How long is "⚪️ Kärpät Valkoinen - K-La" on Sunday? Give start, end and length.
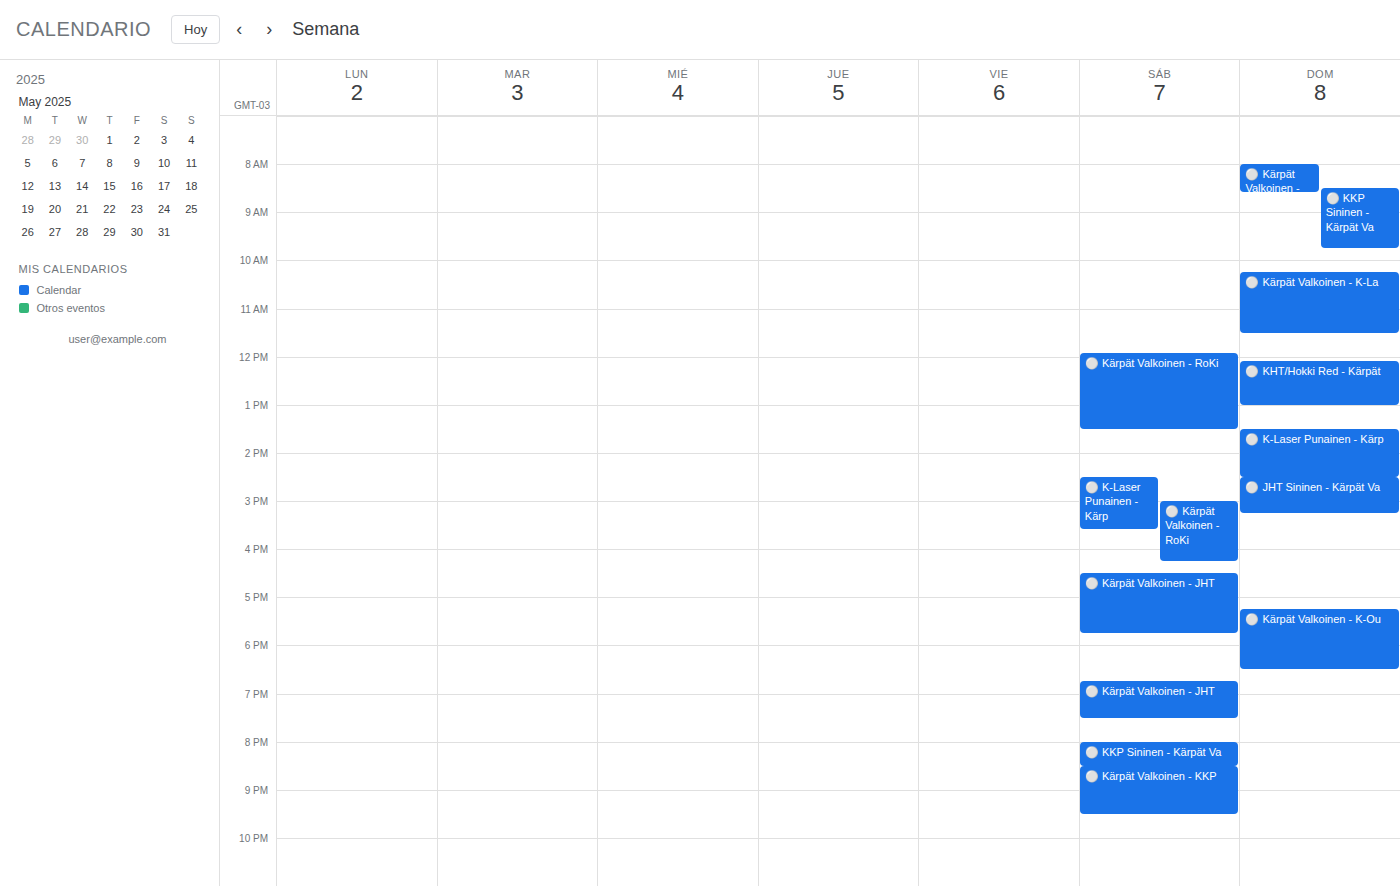
10:15 AM to 11:30 AM, 1 hour 15 minutes